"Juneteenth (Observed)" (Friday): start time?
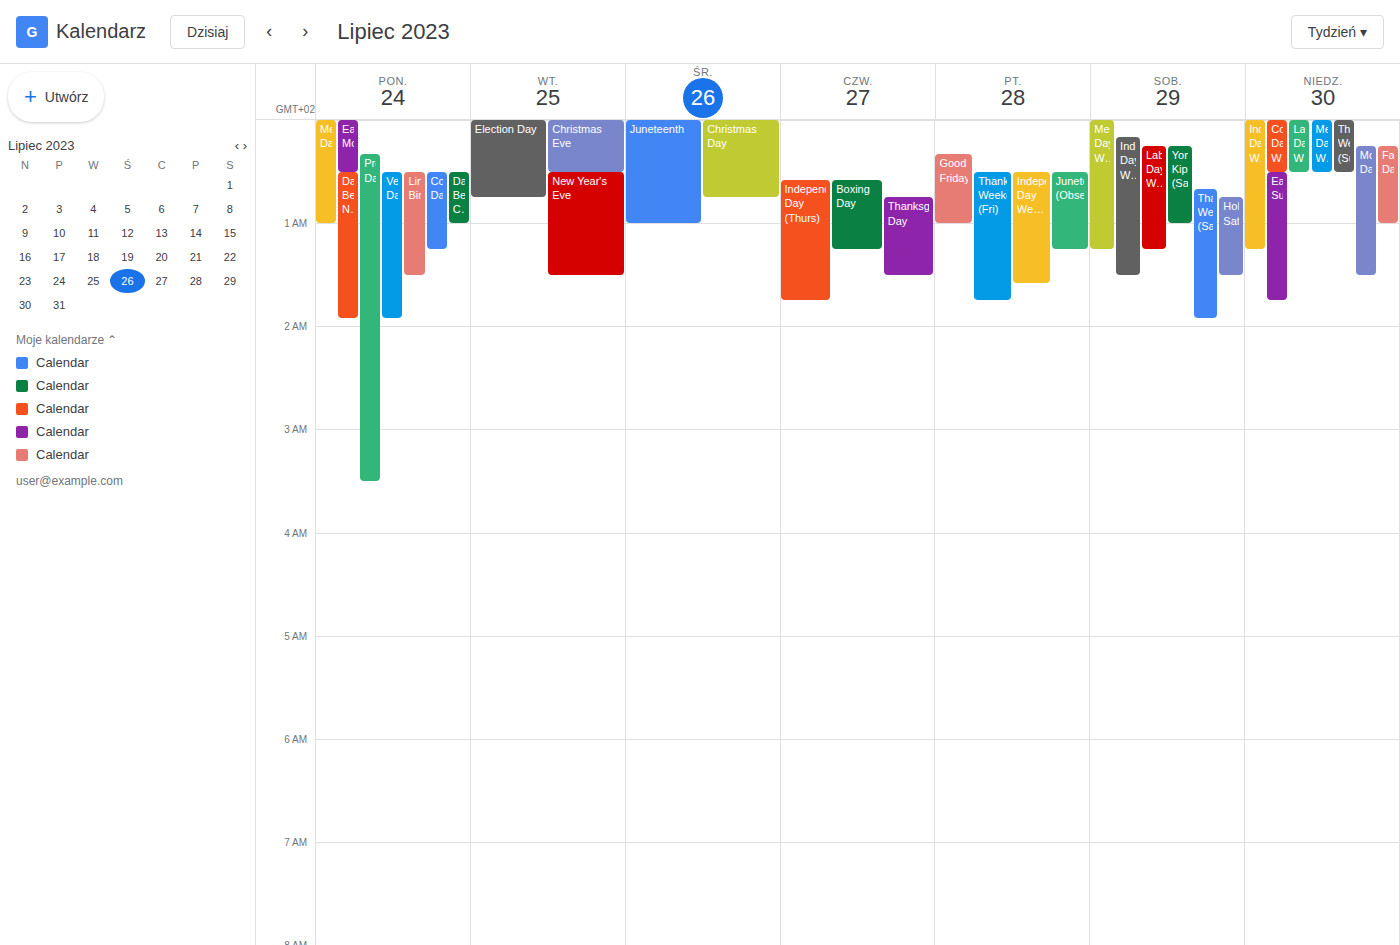
12:30 AM